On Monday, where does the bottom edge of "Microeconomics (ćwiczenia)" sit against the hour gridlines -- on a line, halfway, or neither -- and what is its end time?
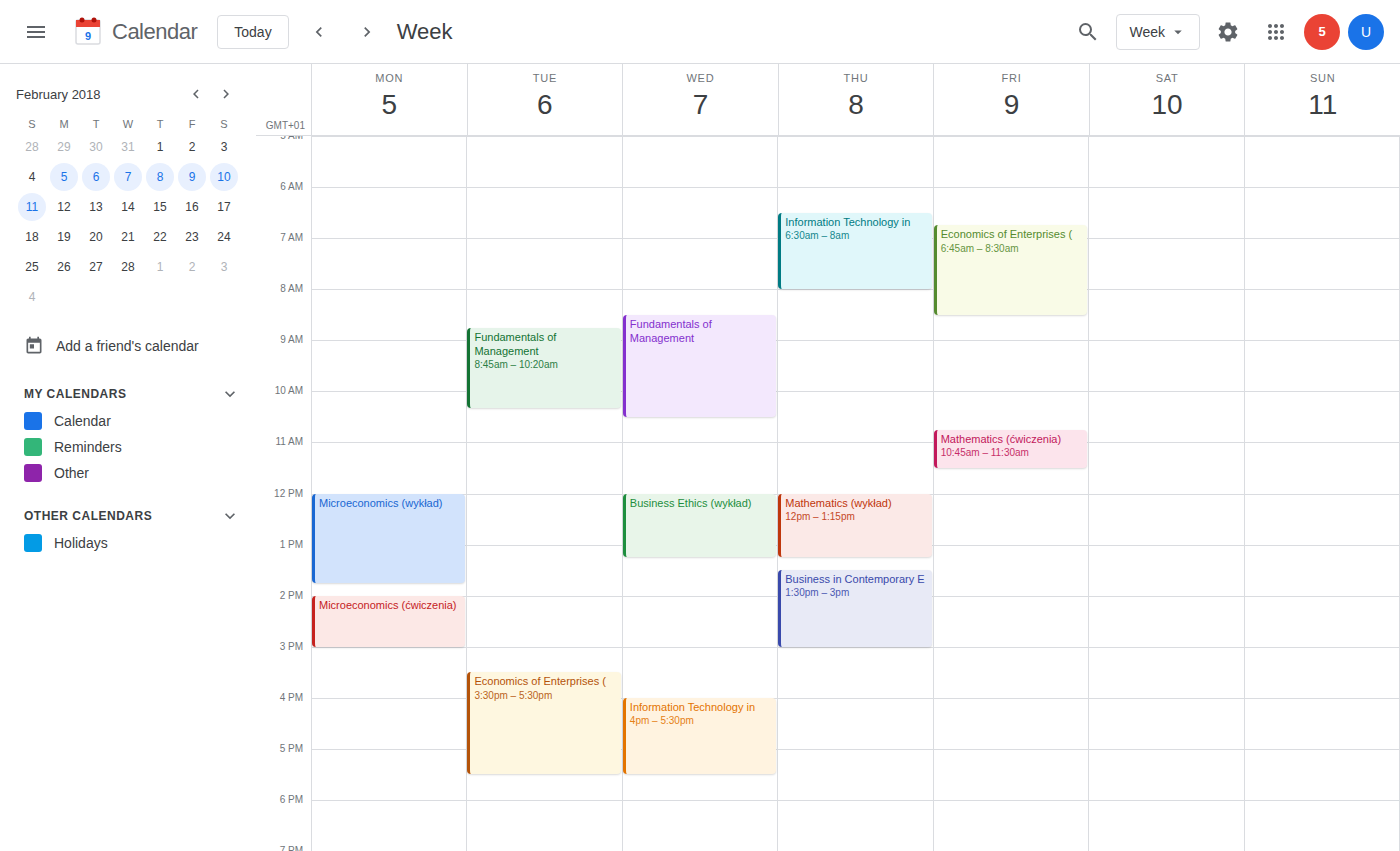
3:00 PM -- exactly on the 3 PM line.